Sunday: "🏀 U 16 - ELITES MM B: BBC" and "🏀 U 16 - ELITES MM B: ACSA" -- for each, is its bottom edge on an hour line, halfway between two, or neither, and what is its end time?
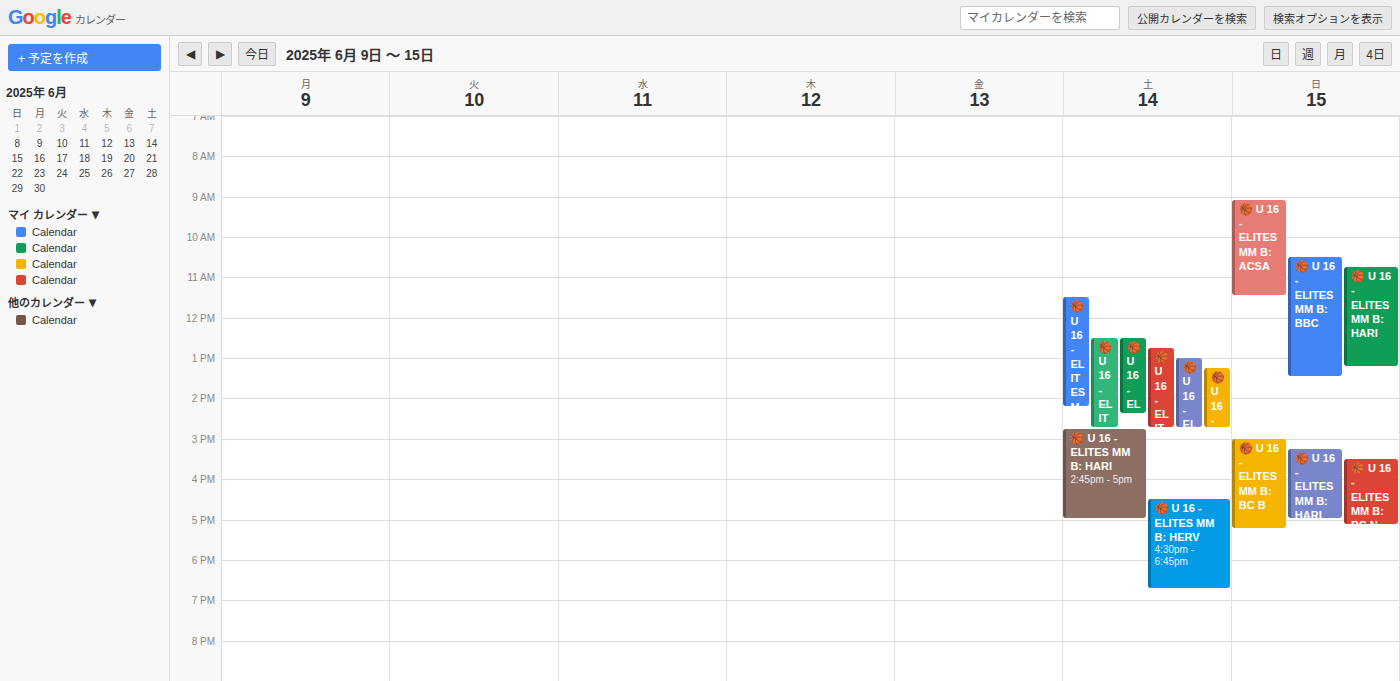
"🏀 U 16 - ELITES MM B: BBC": 1:30 PM, halfway between the 1 PM and 2 PM lines. "🏀 U 16 - ELITES MM B: ACSA": 11:30 AM, halfway between the 11 AM and 12 PM lines.